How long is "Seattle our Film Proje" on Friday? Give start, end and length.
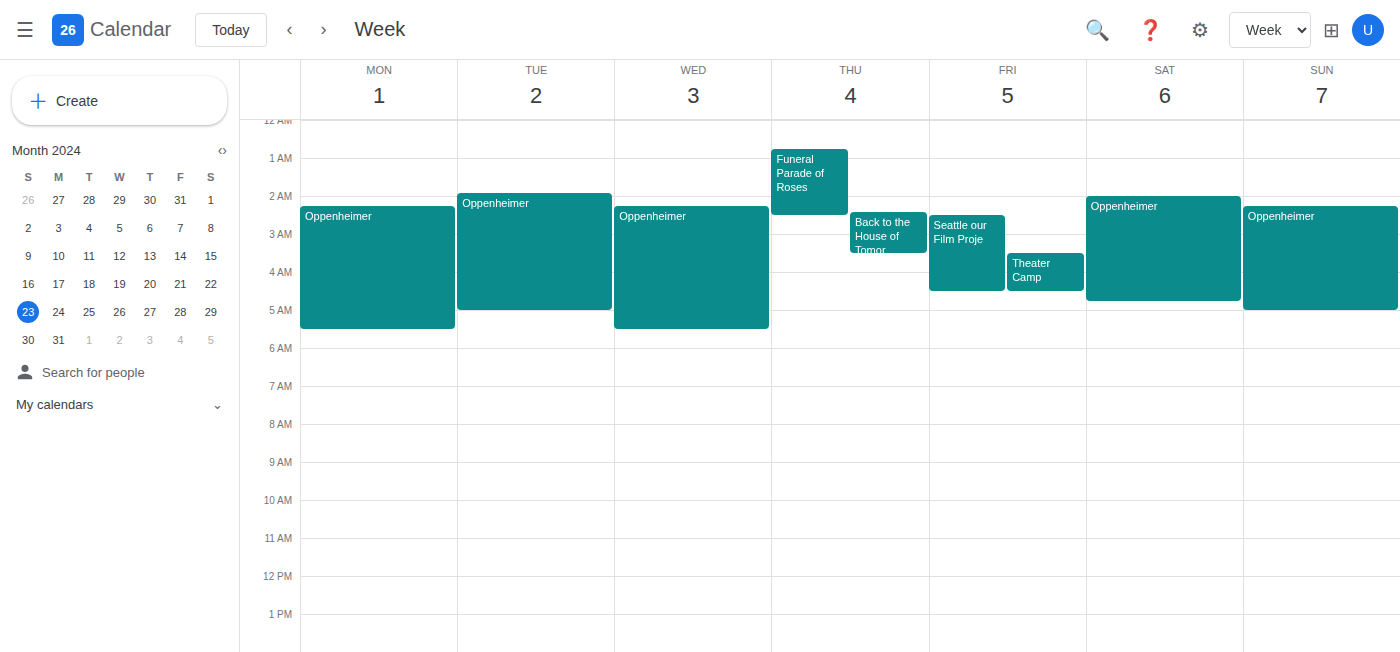
2:30 AM to 4:30 AM, 2 hours